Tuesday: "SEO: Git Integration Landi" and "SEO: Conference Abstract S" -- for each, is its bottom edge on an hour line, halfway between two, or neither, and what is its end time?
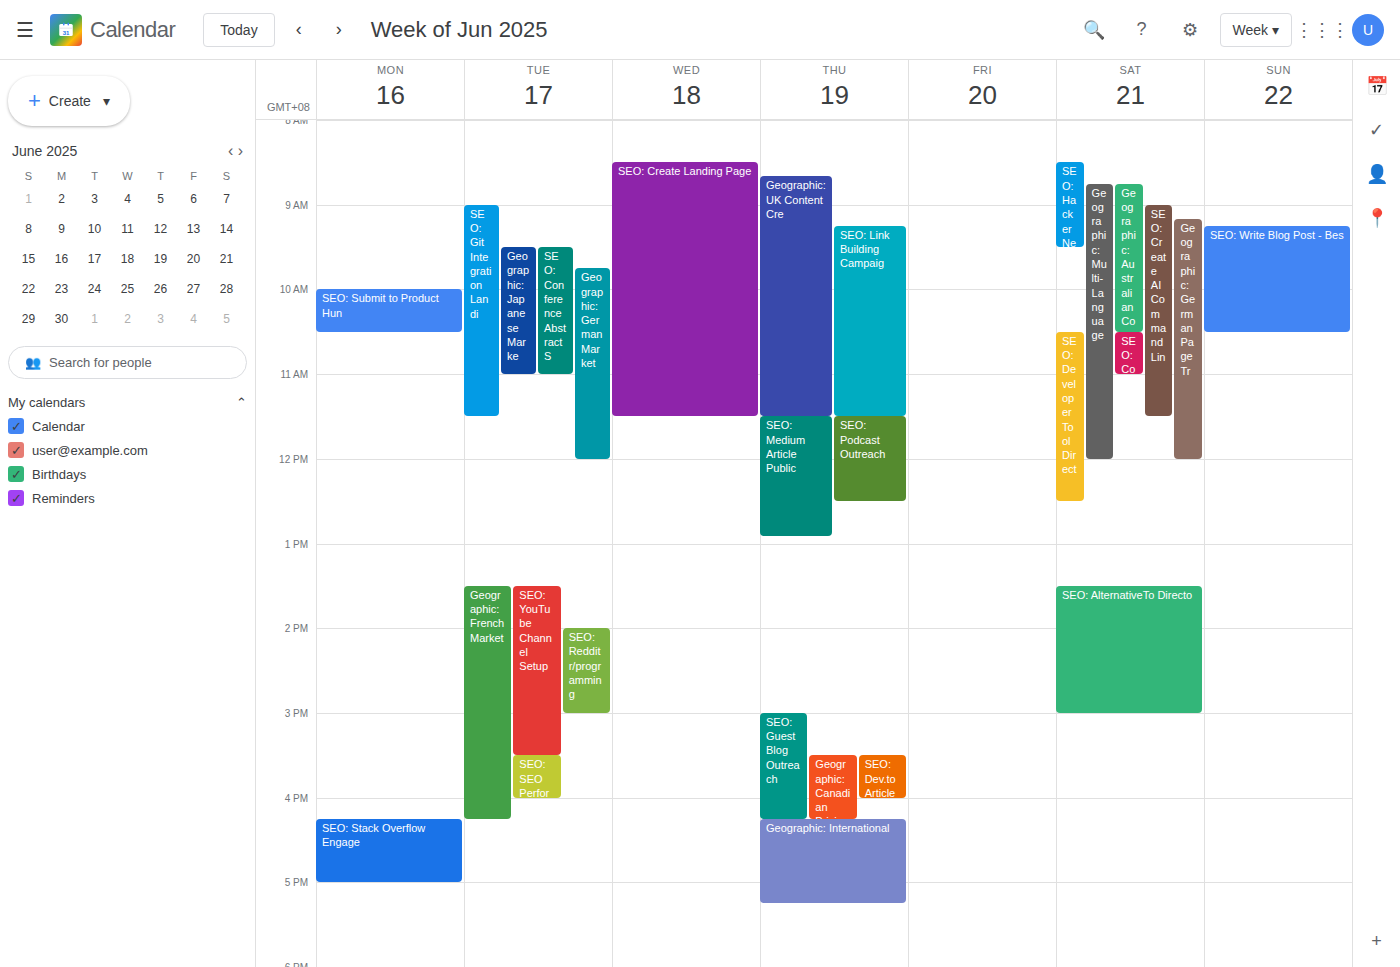
"SEO: Git Integration Landi": 11:30 AM, halfway between the 11 AM and 12 PM lines. "SEO: Conference Abstract S": 11:00 AM, exactly on the 11 AM line.